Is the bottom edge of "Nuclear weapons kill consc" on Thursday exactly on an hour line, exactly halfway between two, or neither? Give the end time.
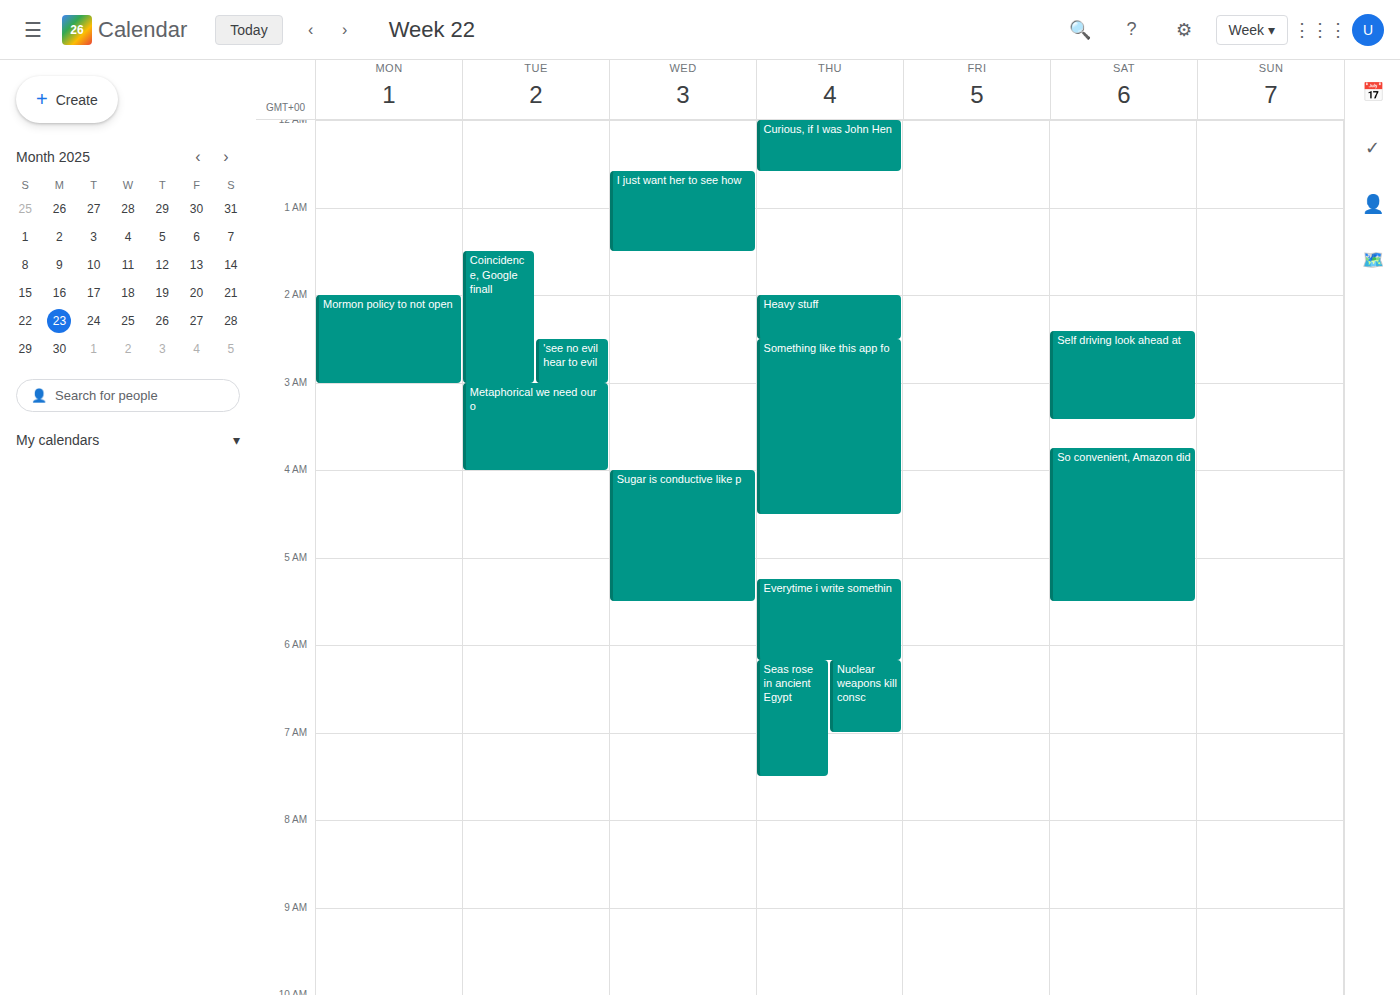
7:00 AM -- exactly on the 7 AM line.